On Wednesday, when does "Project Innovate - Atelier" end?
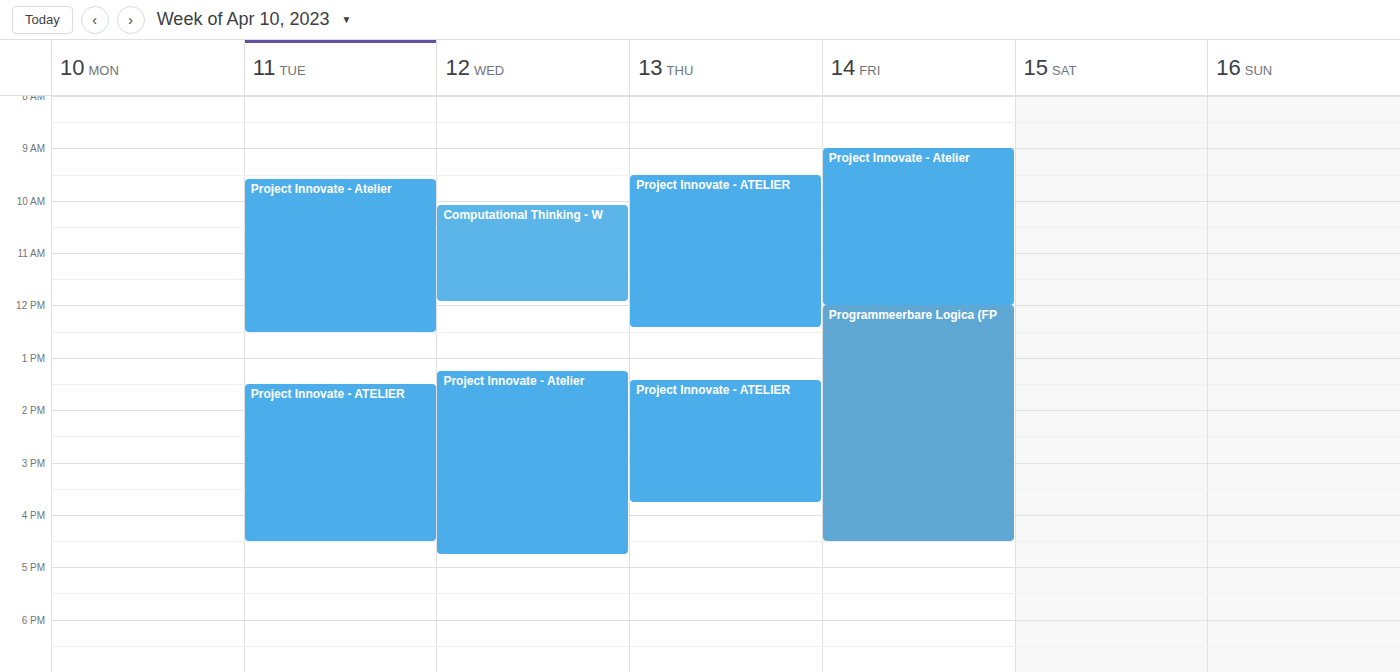
4:45 PM